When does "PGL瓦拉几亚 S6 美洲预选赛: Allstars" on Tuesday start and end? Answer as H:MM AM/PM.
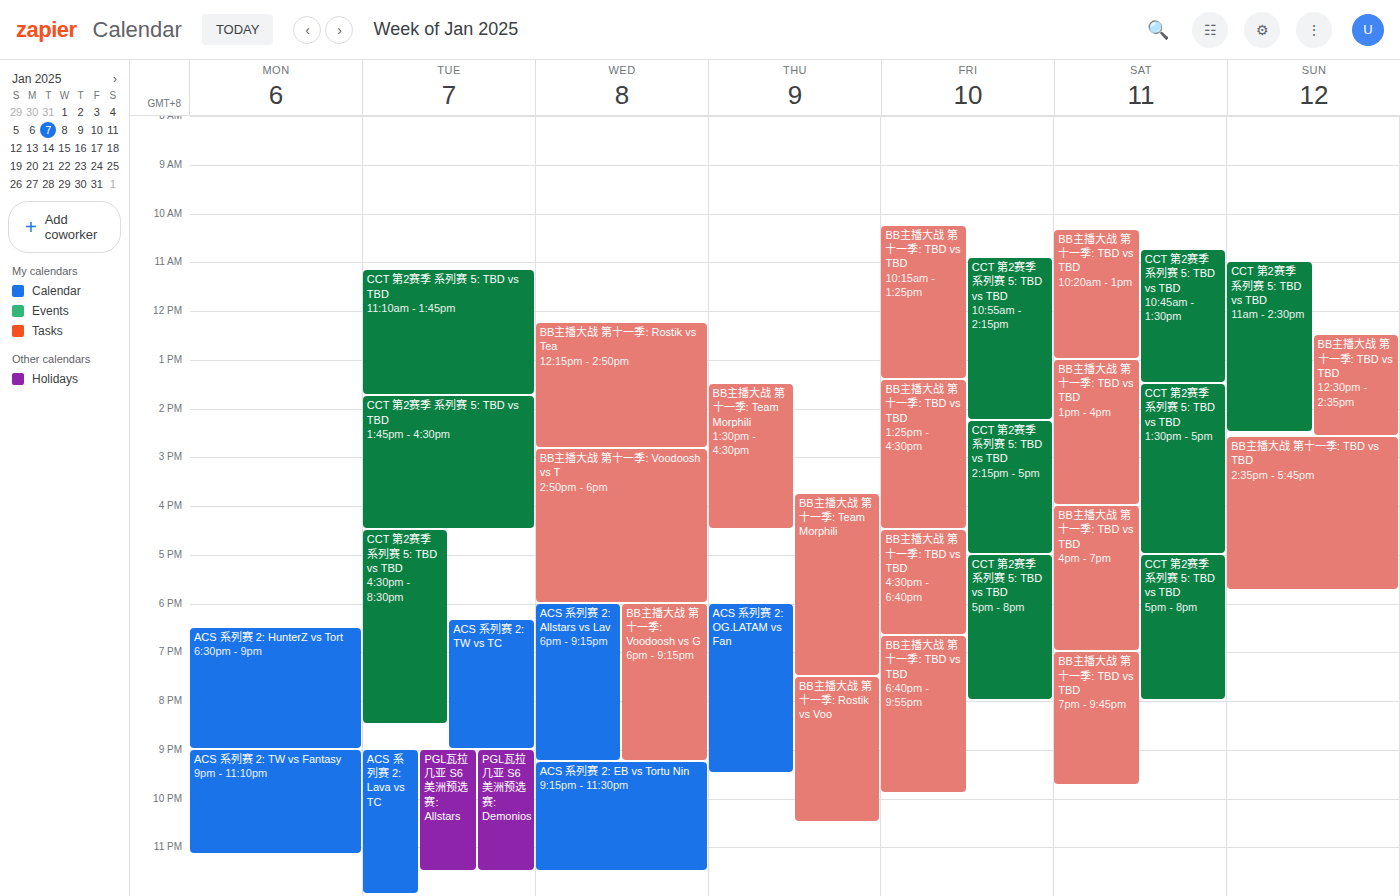
9:00 PM to 11:30 PM